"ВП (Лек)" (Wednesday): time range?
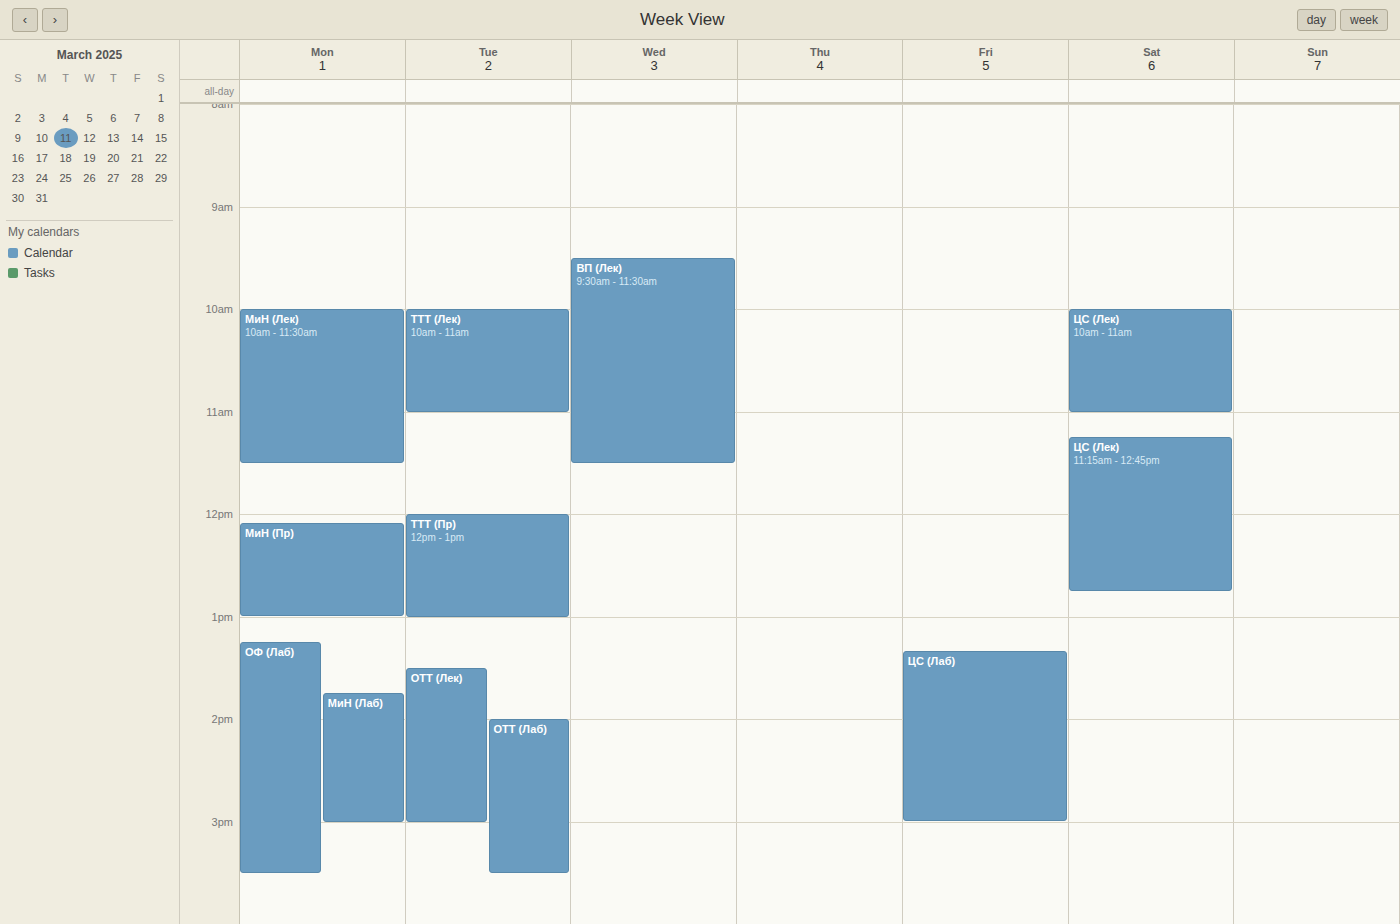
9:30 AM to 11:30 AM